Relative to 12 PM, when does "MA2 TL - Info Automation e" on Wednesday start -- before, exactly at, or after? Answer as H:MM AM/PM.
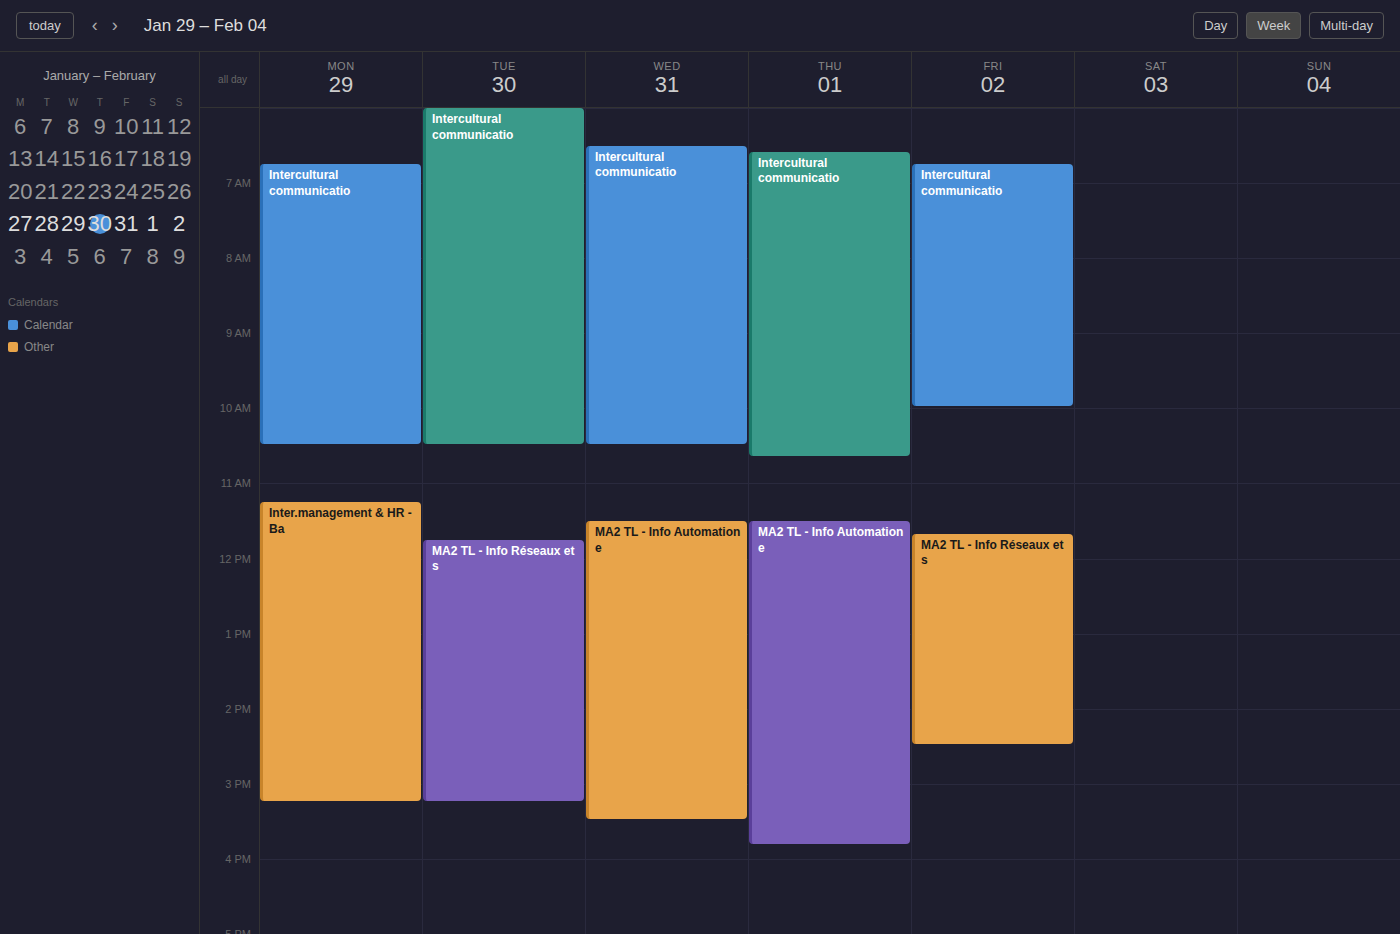
11:30 AM -- before 12 PM, 30 minutes above the 12 PM line.